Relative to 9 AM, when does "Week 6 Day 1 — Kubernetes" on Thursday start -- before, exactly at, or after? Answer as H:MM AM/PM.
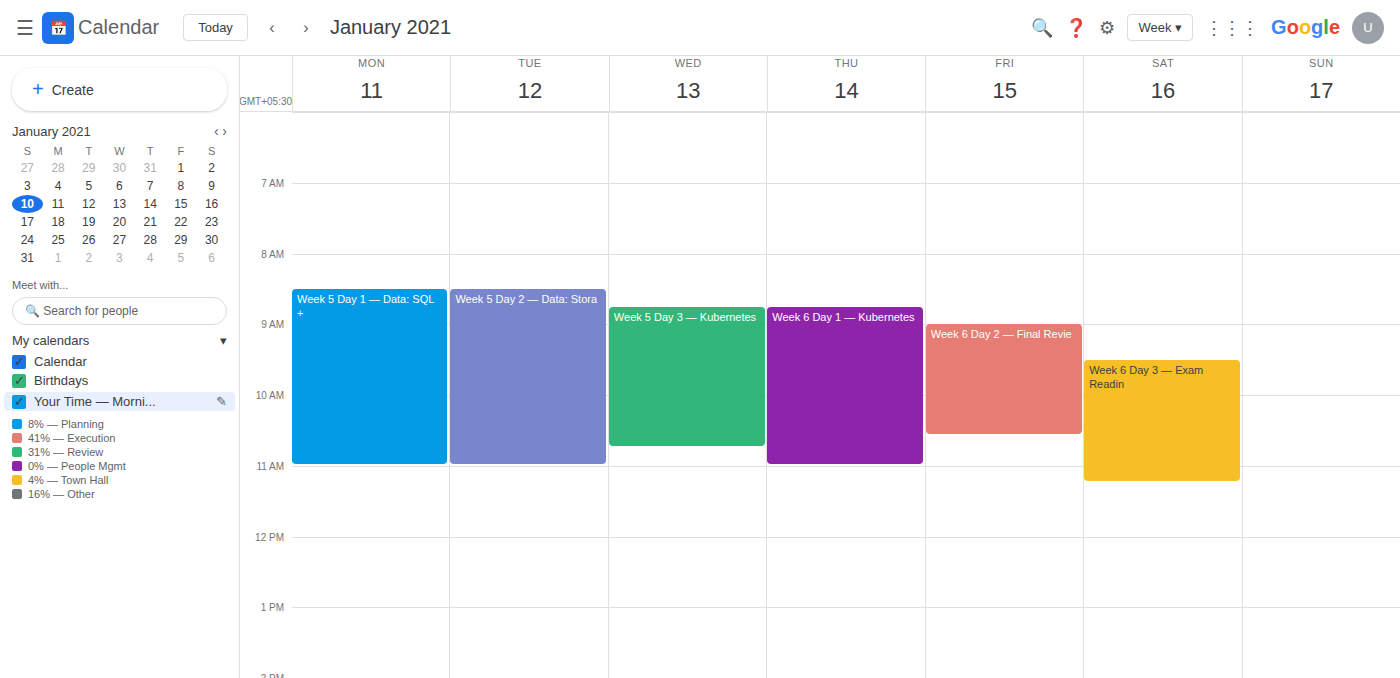
8:45 AM -- before 9 AM, 15 minutes above the 9 AM line.